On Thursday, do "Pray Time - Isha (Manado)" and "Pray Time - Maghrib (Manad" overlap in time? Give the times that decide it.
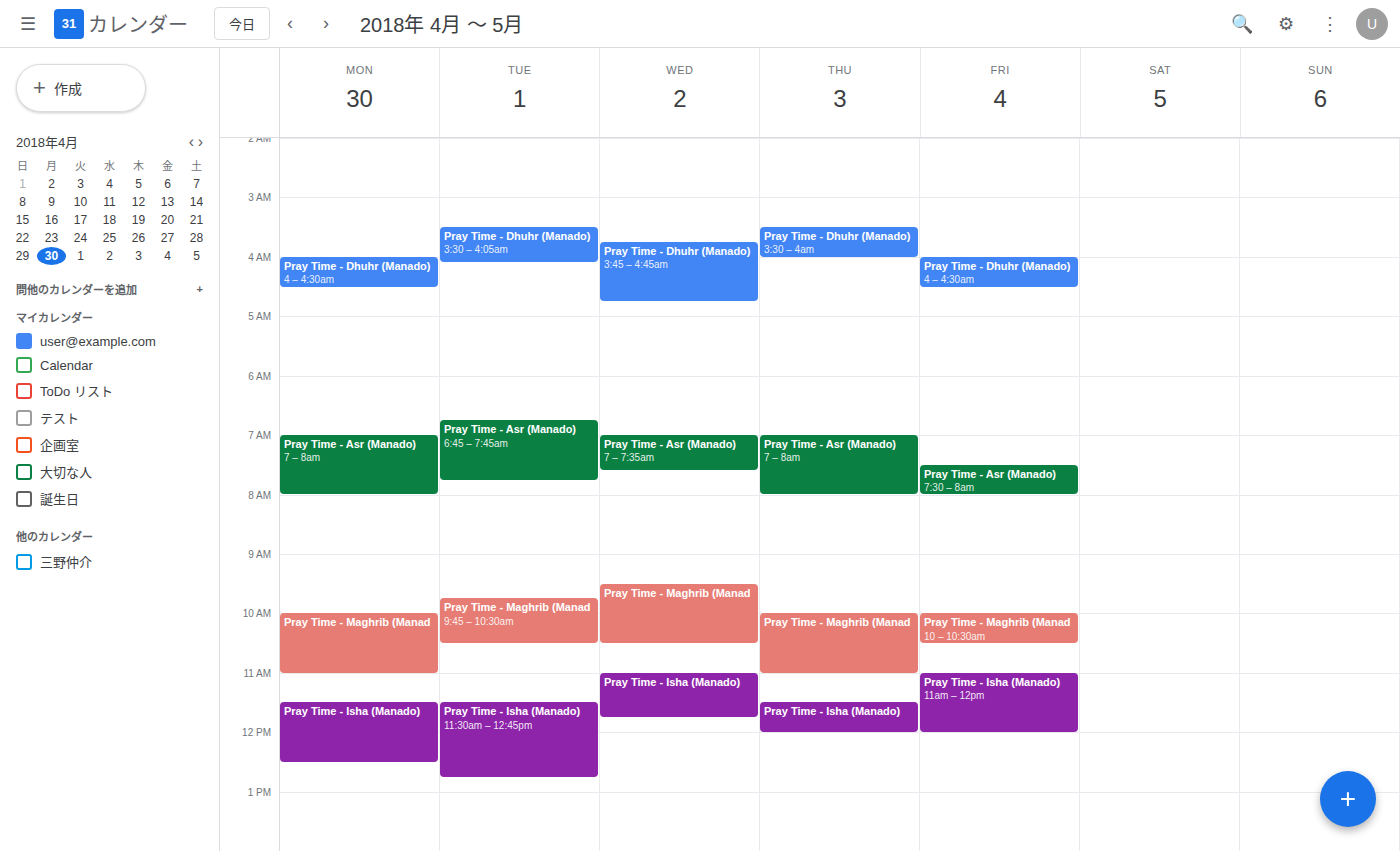
"Pray Time - Maghrib (Manad" ends at 11:00 AM and "Pray Time - Isha (Manado)" starts at 11:30 AM -- no overlap.